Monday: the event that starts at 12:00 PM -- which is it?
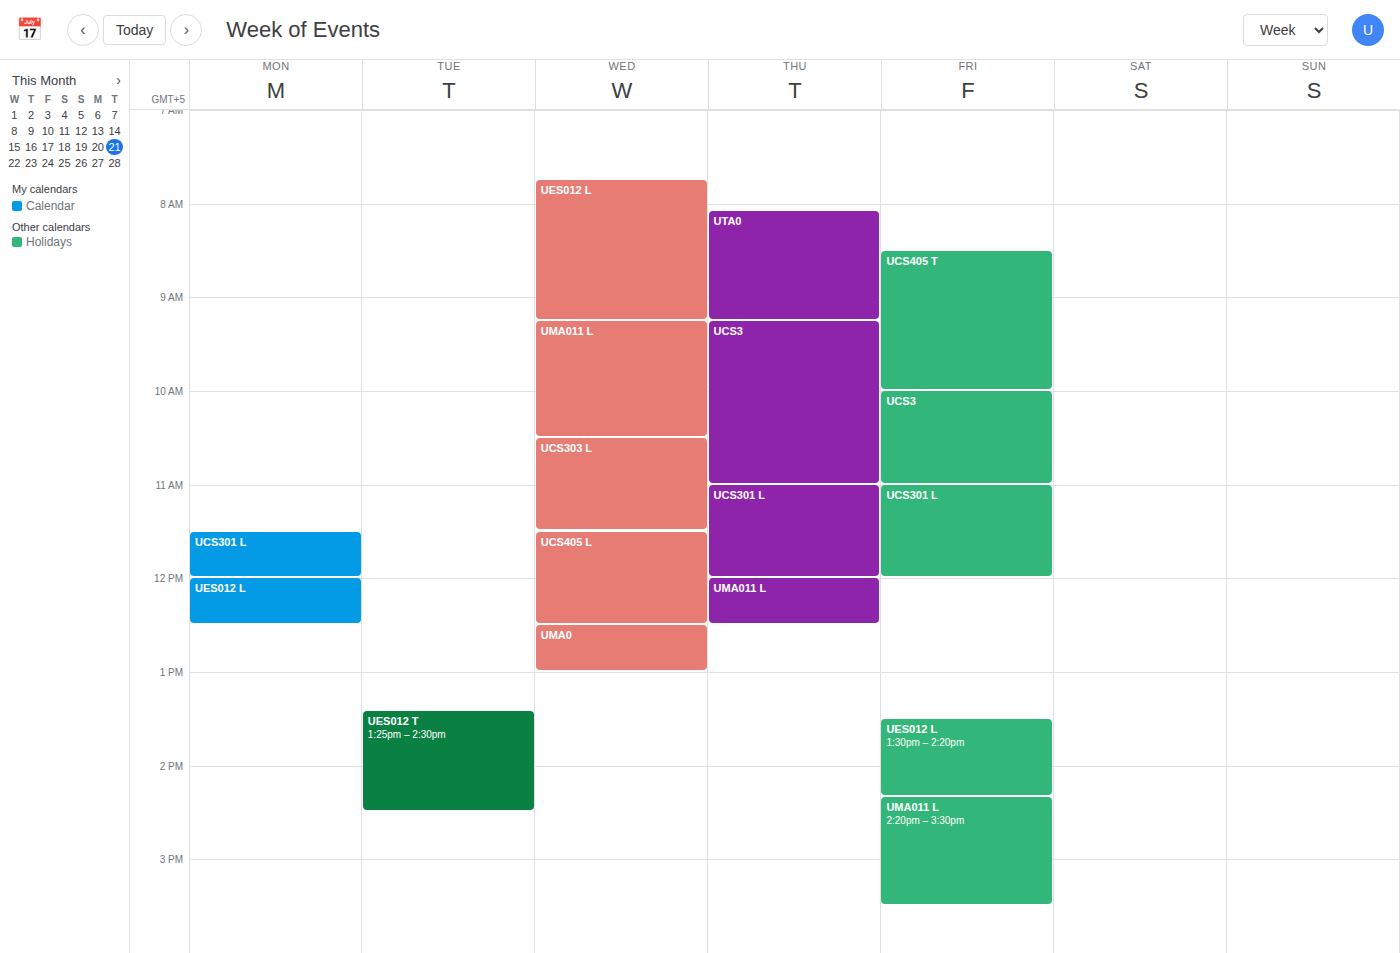
"UES012 L"